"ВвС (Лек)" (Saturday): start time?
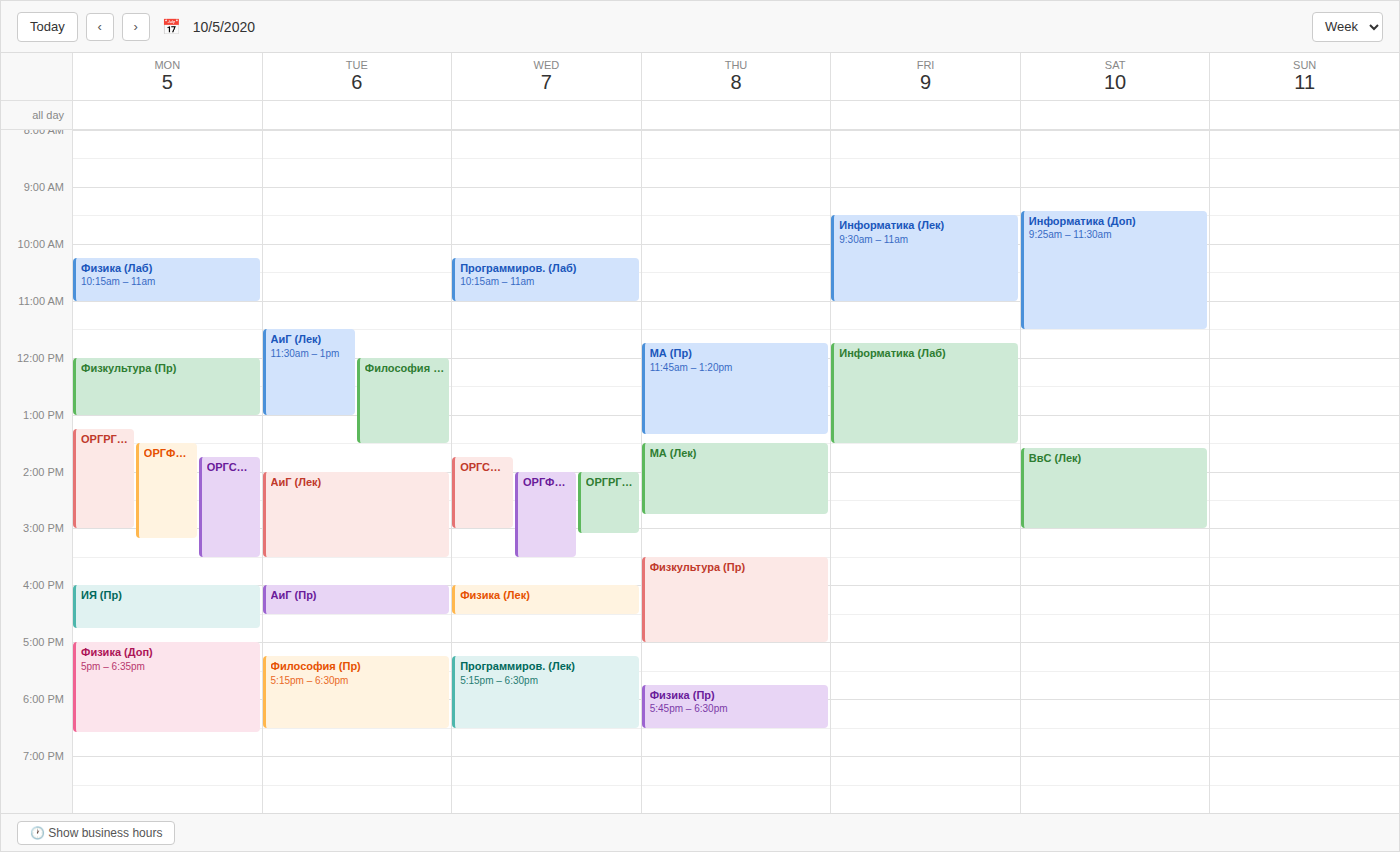
1:35 PM